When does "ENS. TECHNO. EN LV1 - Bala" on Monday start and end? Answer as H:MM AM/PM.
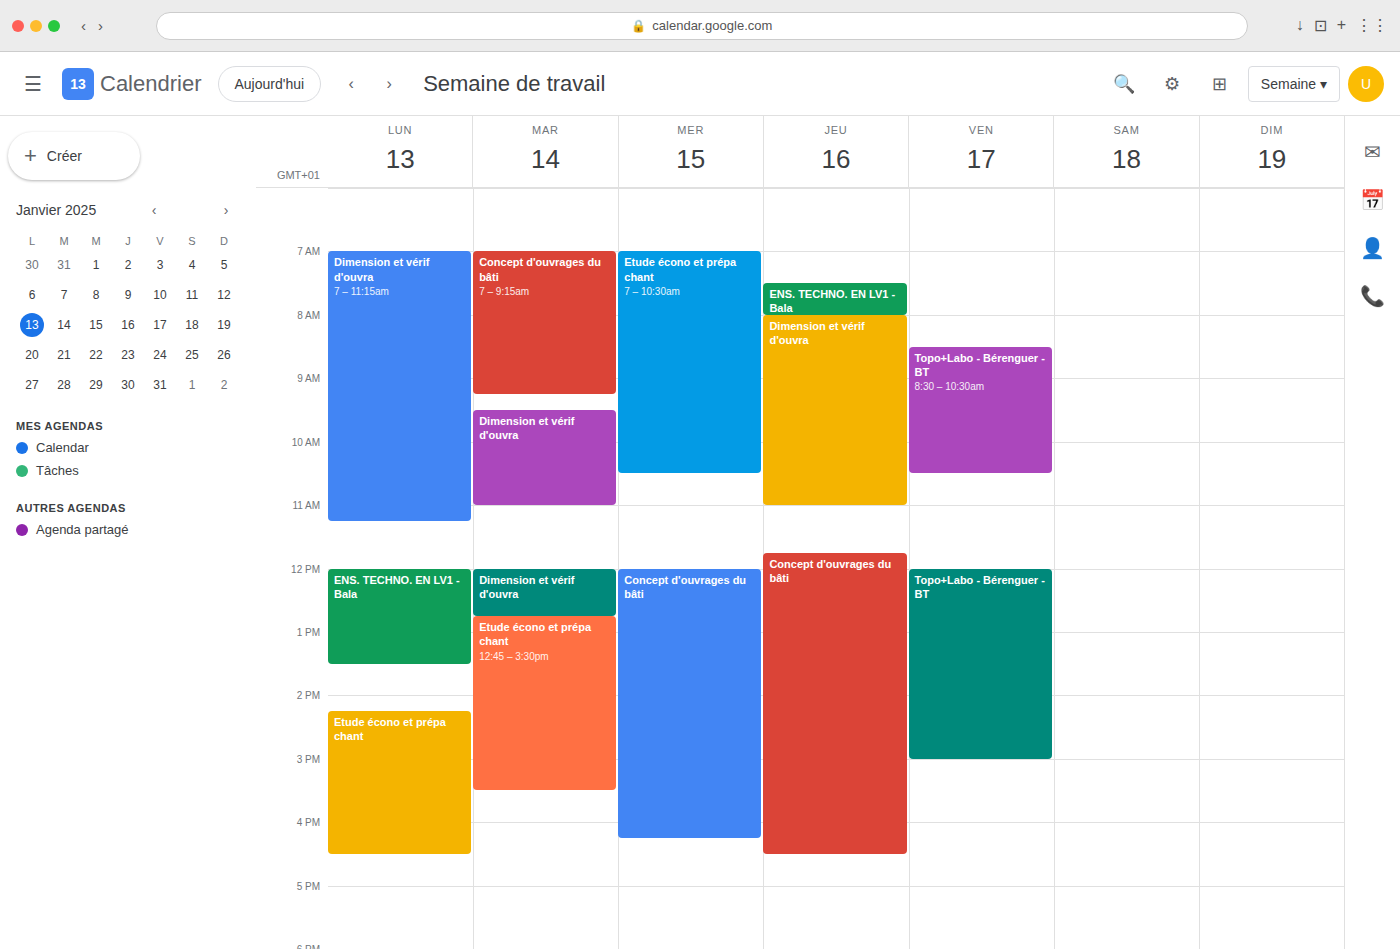
12:00 PM to 1:30 PM